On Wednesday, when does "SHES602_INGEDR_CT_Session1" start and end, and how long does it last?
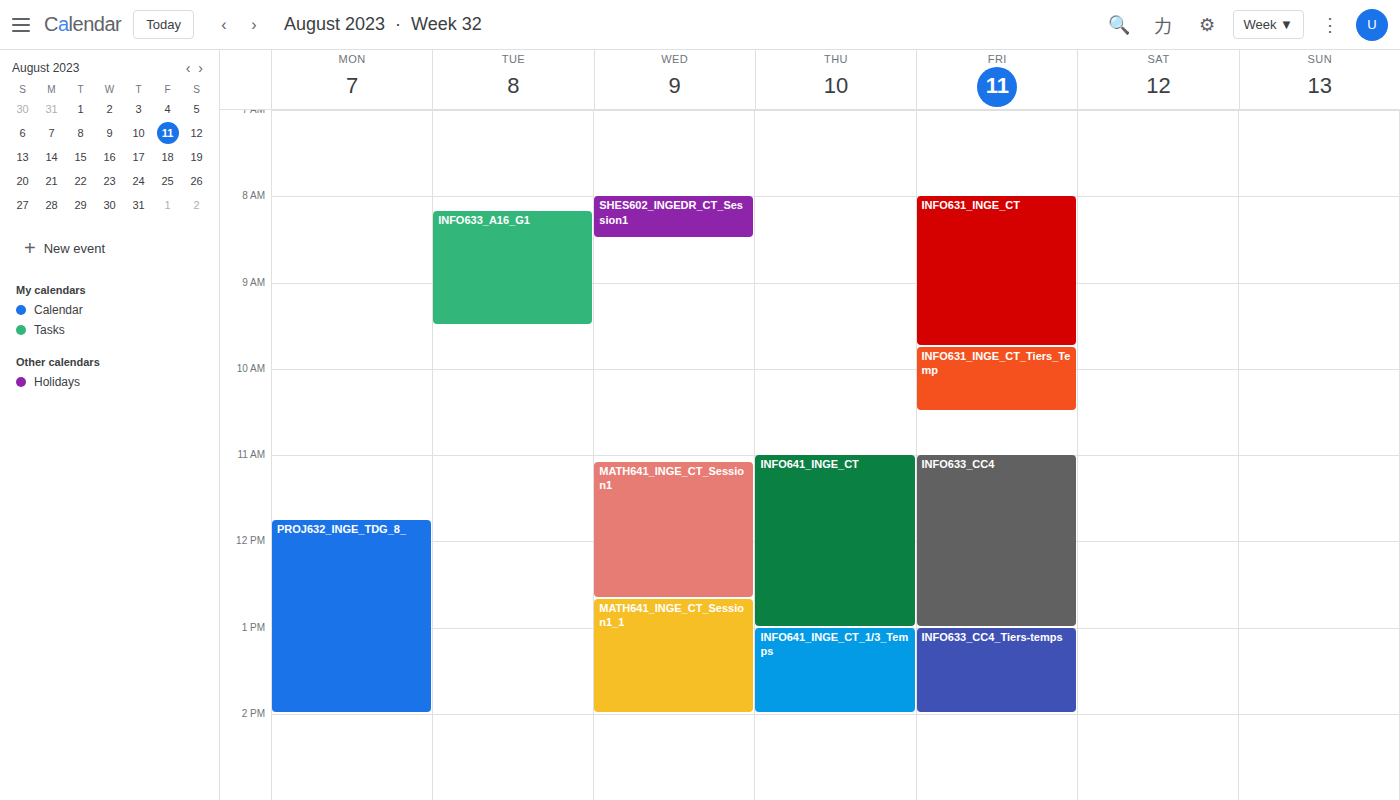
8:00 AM to 8:30 AM, 30 minutes